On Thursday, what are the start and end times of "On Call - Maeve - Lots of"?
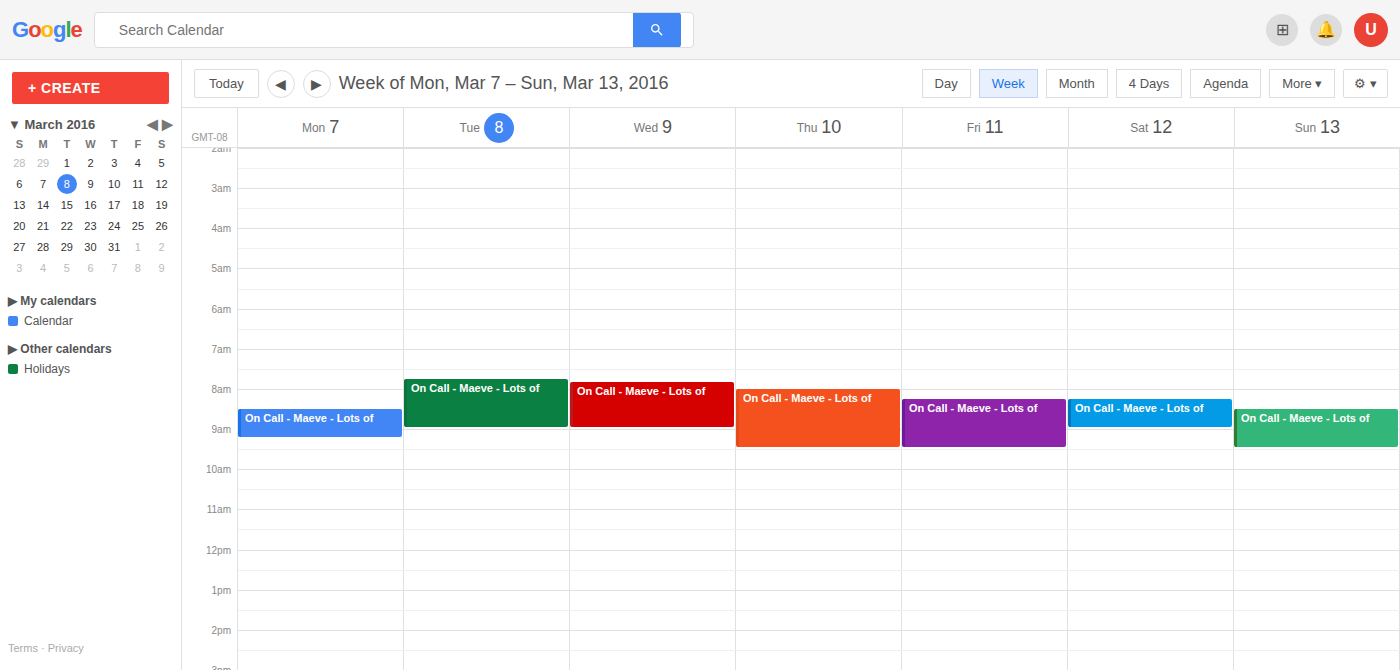
08:00 to 09:30